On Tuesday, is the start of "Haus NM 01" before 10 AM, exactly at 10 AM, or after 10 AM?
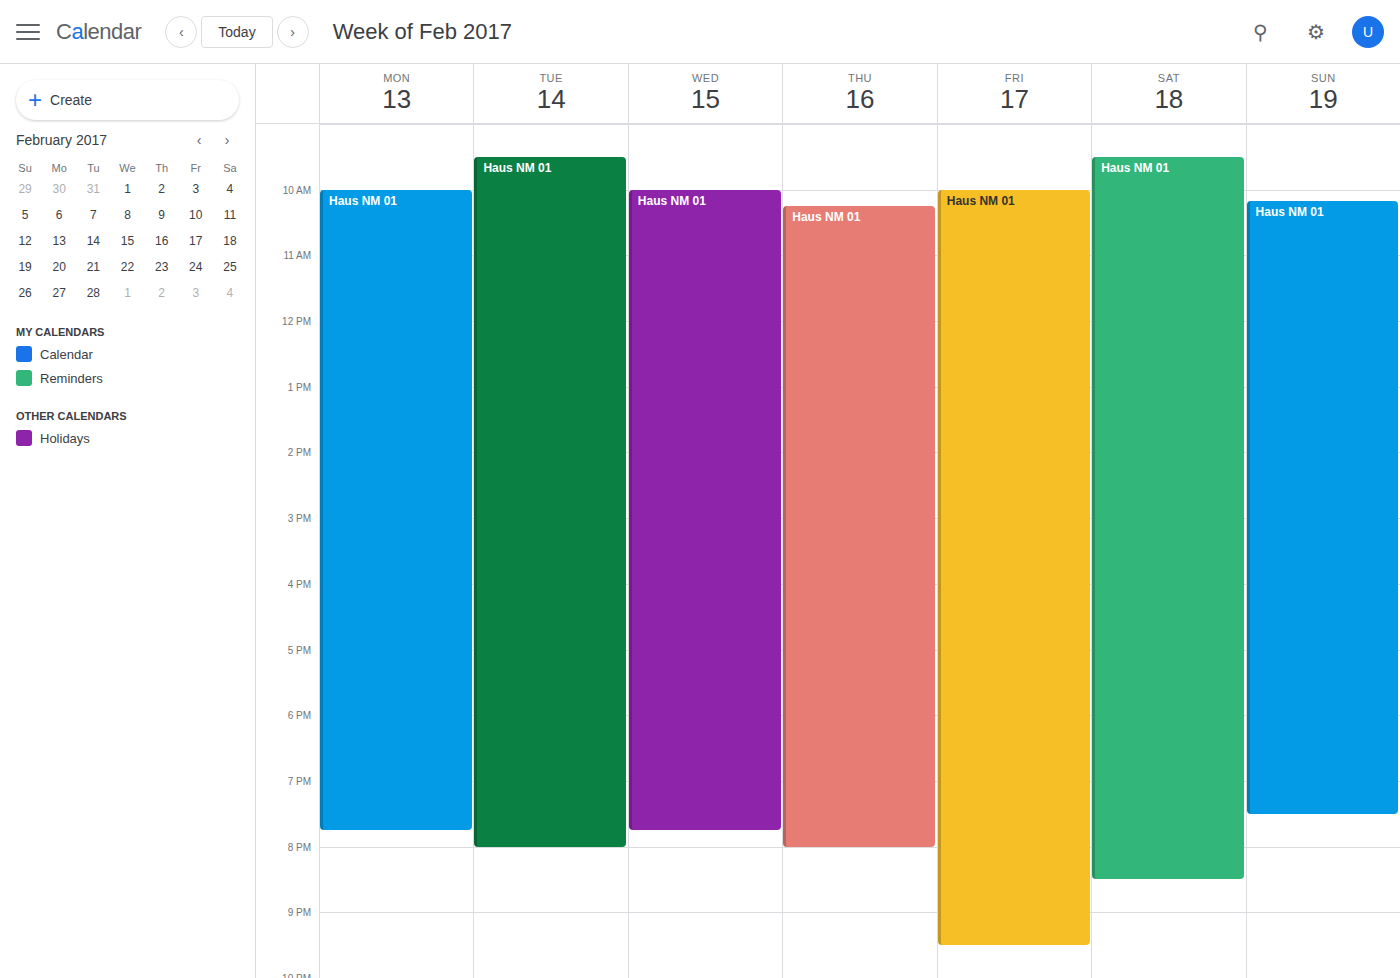
9:30 AM -- before 10 AM, 30 minutes above the 10 AM line.